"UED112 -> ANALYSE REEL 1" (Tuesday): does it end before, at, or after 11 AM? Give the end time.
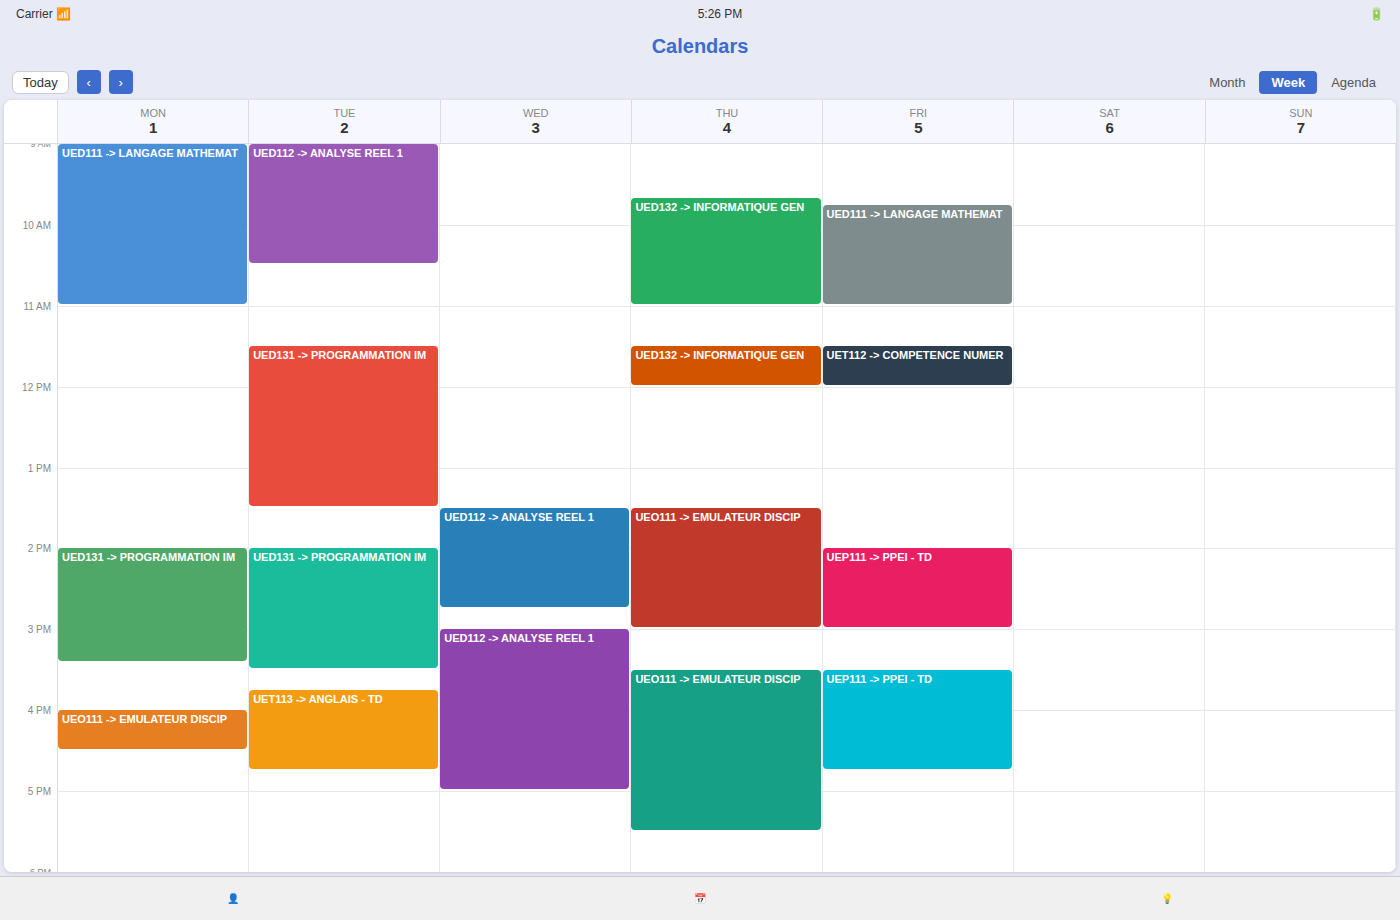
10:30 AM -- before 11 AM, 30 minutes above the 11 AM line.